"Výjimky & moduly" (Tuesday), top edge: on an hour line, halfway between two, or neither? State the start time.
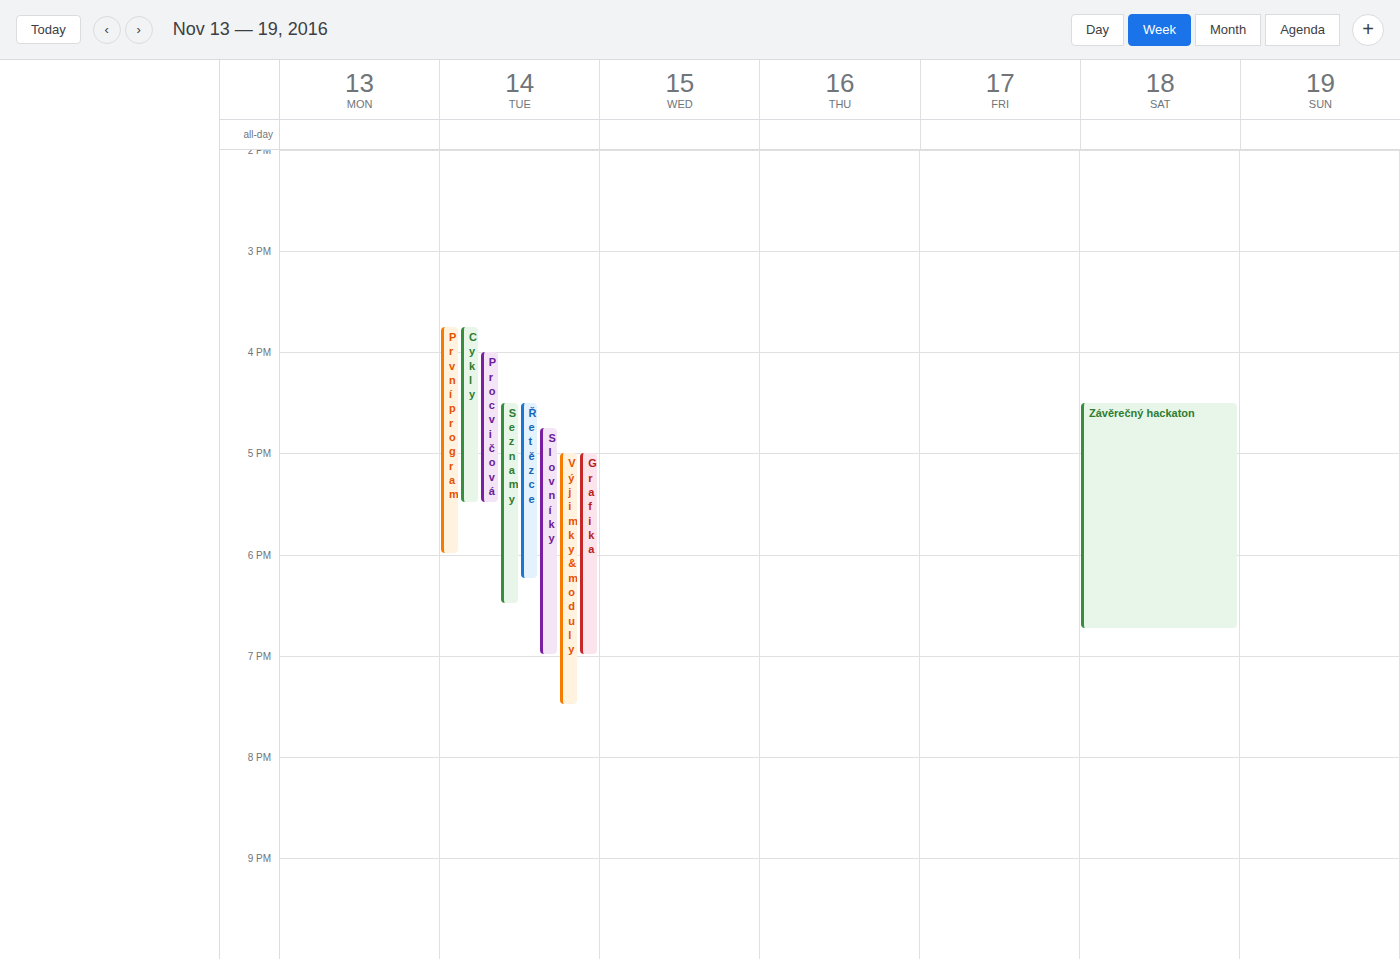
5:00 PM -- exactly on the 5 PM line.